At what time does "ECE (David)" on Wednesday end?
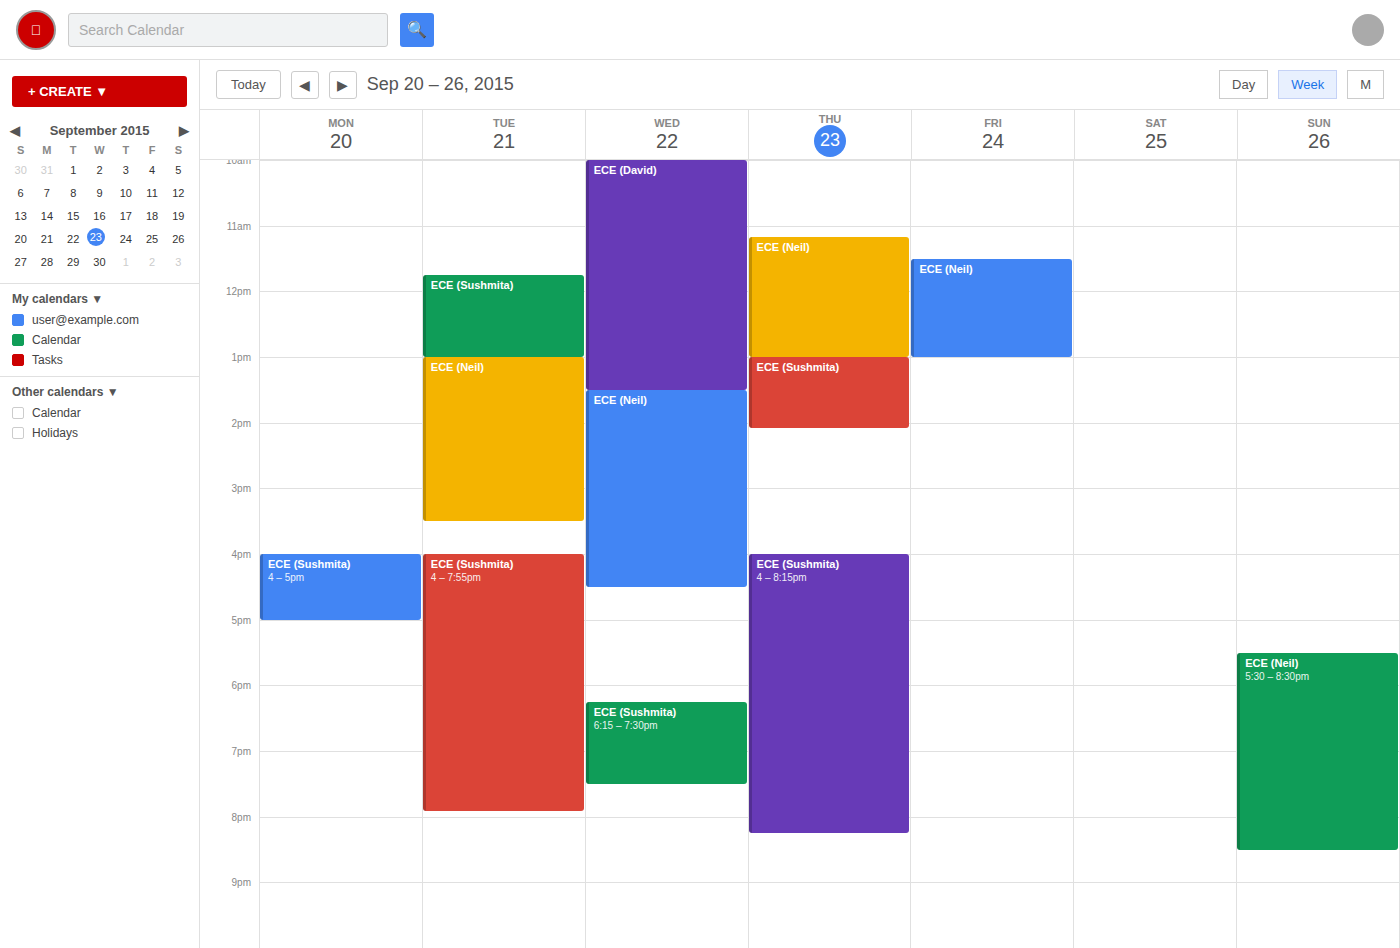
13:30